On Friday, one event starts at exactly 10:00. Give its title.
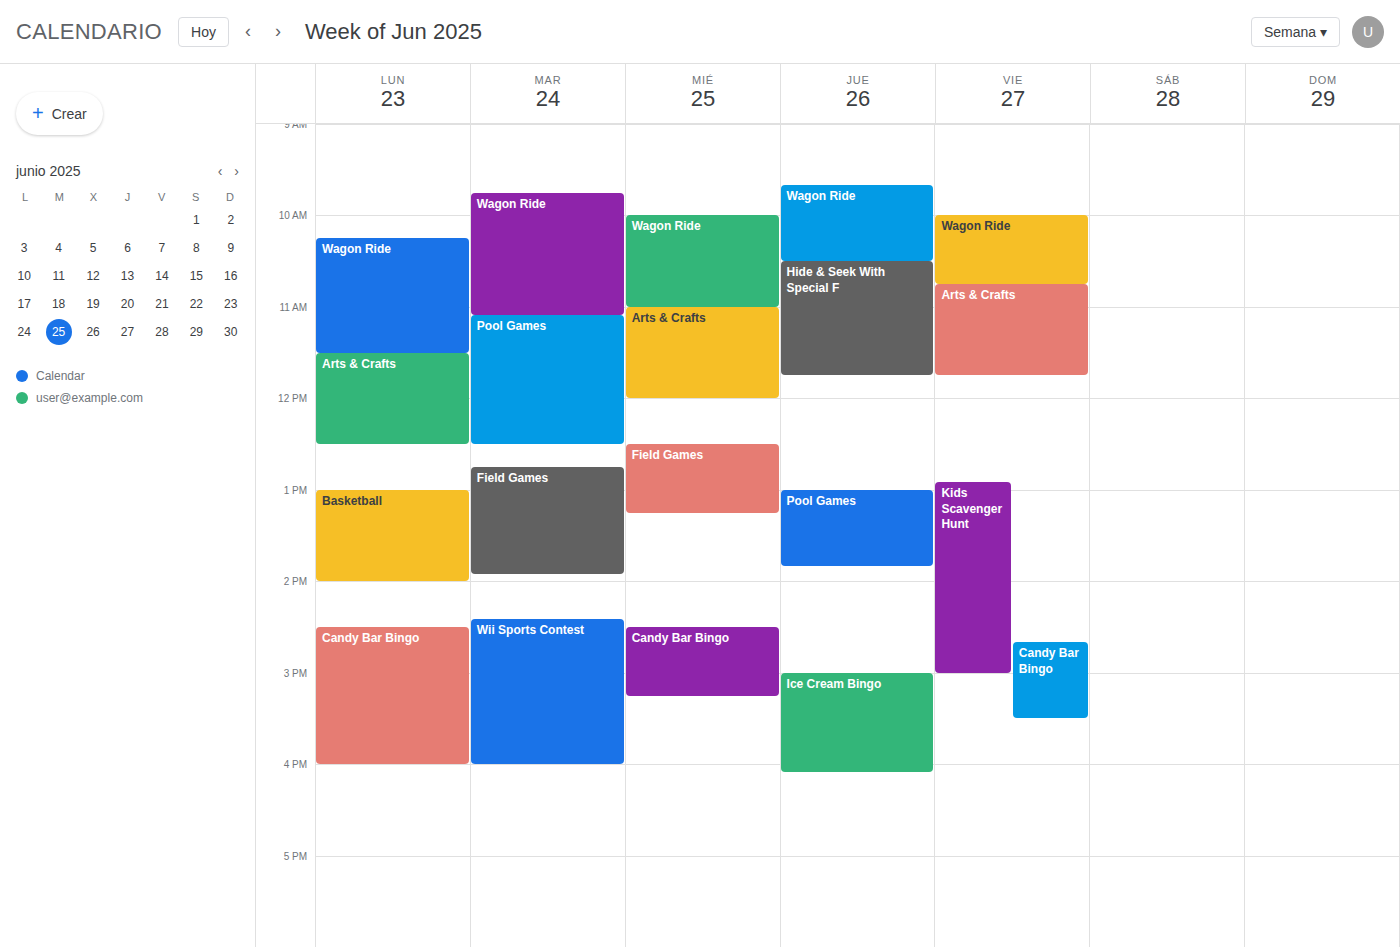
"Wagon Ride"